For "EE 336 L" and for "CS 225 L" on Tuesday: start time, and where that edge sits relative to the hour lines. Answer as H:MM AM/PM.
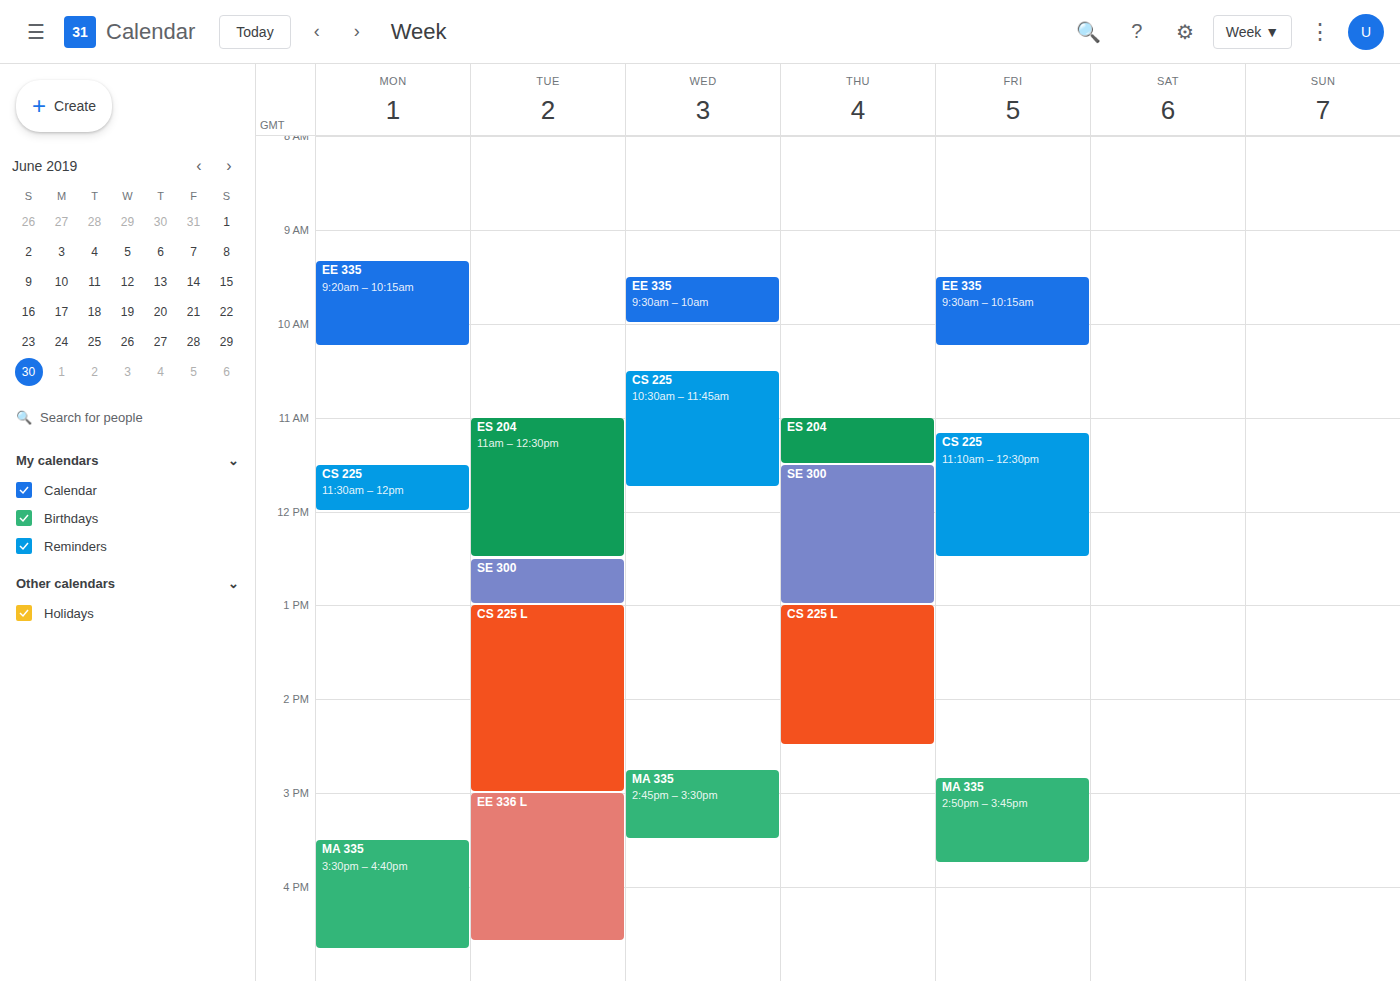
"EE 336 L": 3:00 PM, exactly on the 3 PM line. "CS 225 L": 1:00 PM, exactly on the 1 PM line.